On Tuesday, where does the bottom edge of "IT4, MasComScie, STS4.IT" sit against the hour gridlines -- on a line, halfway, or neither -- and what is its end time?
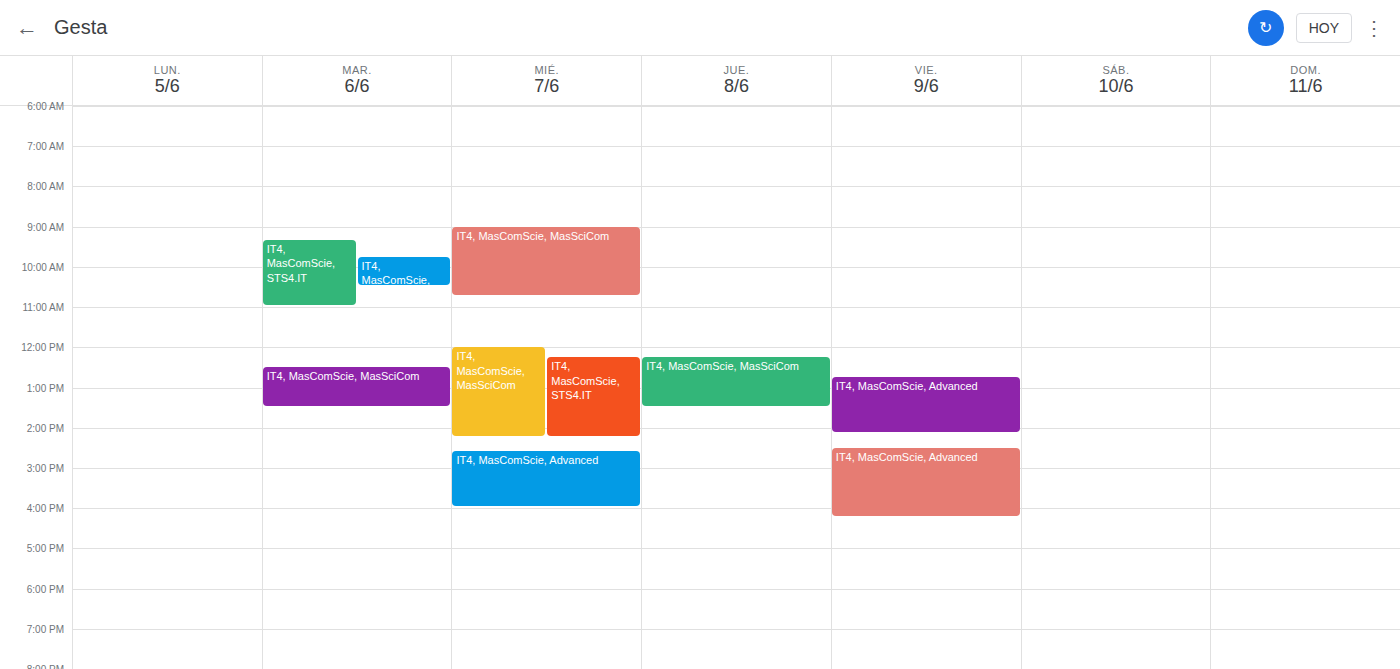
11:00 -- exactly on the 11:00 line.